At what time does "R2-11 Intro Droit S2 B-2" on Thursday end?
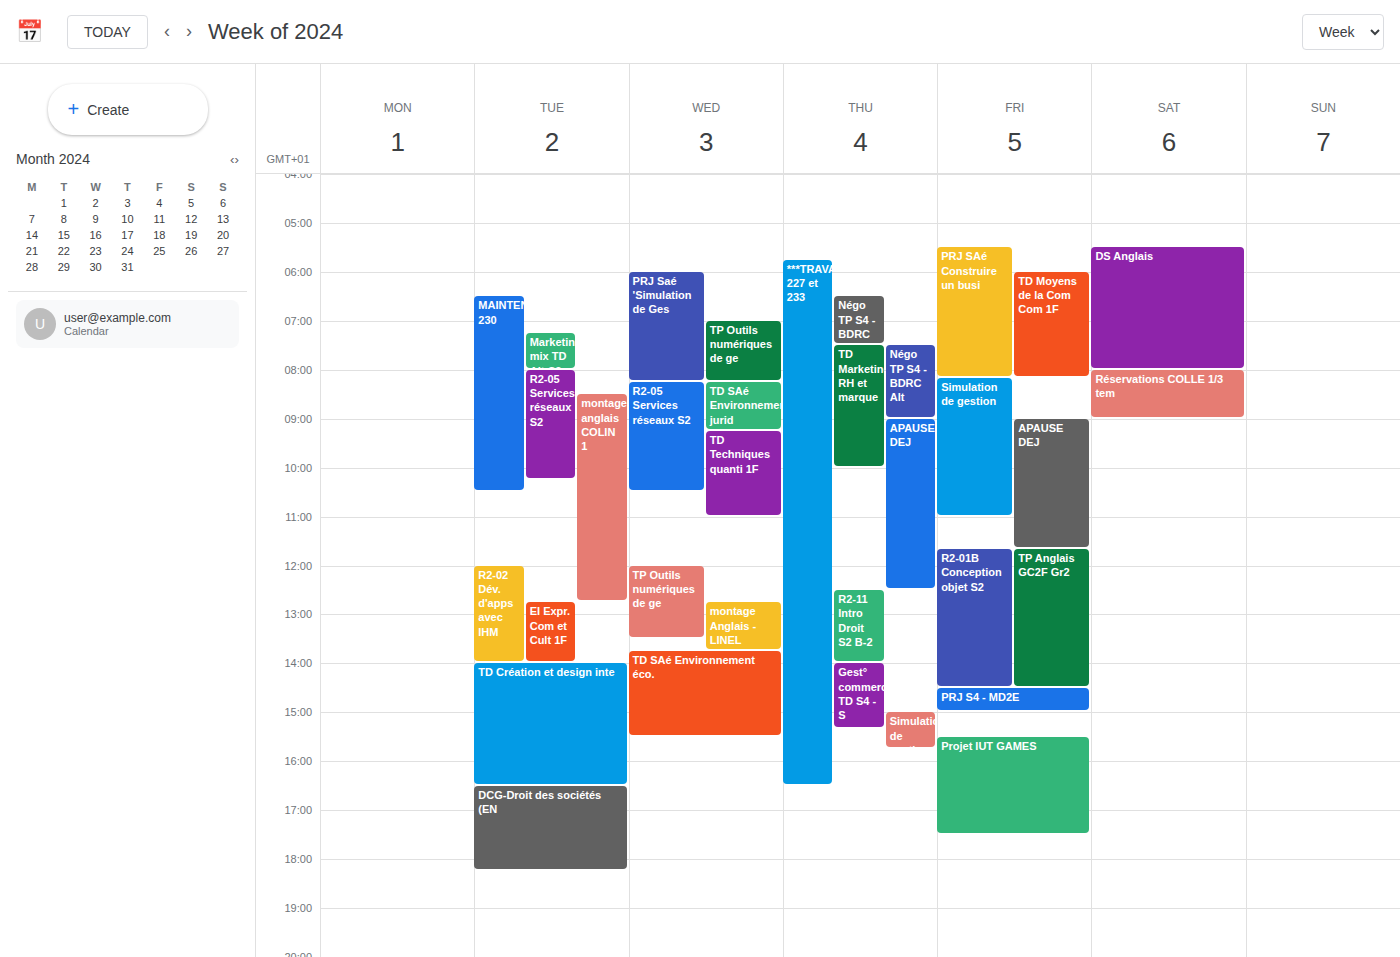
2:00 PM